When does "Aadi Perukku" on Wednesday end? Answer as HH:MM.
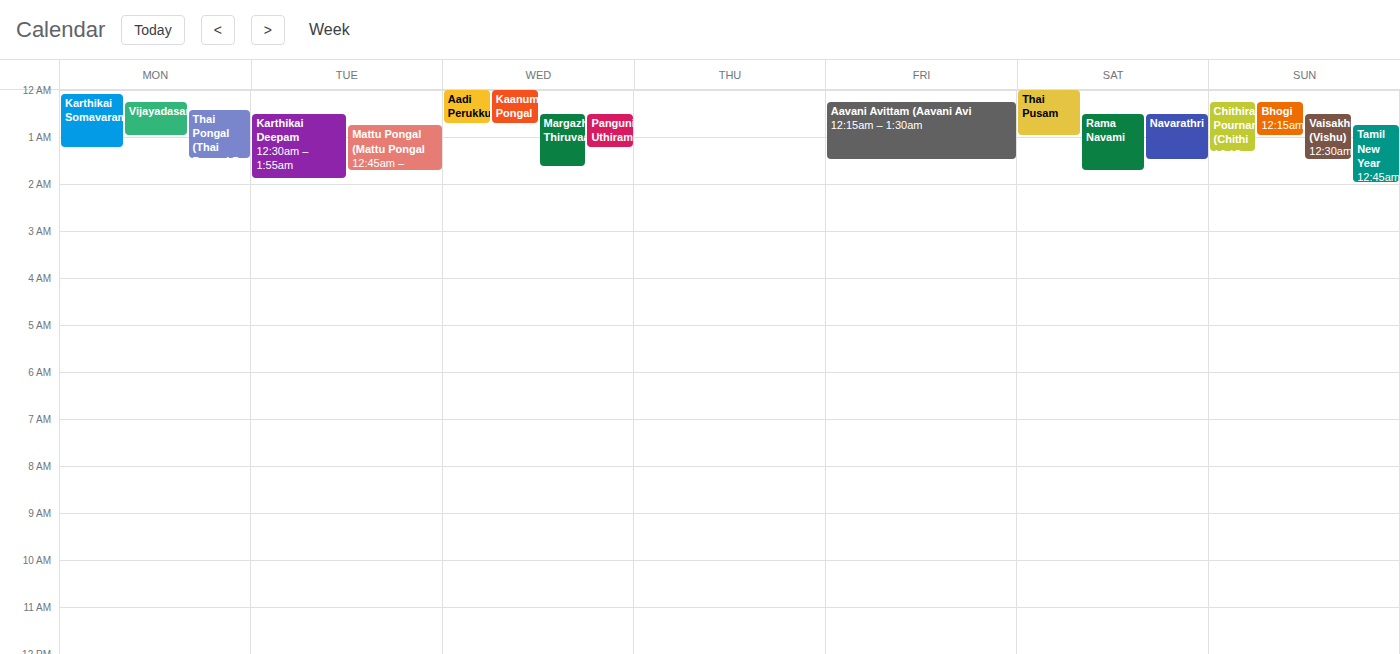
00:45